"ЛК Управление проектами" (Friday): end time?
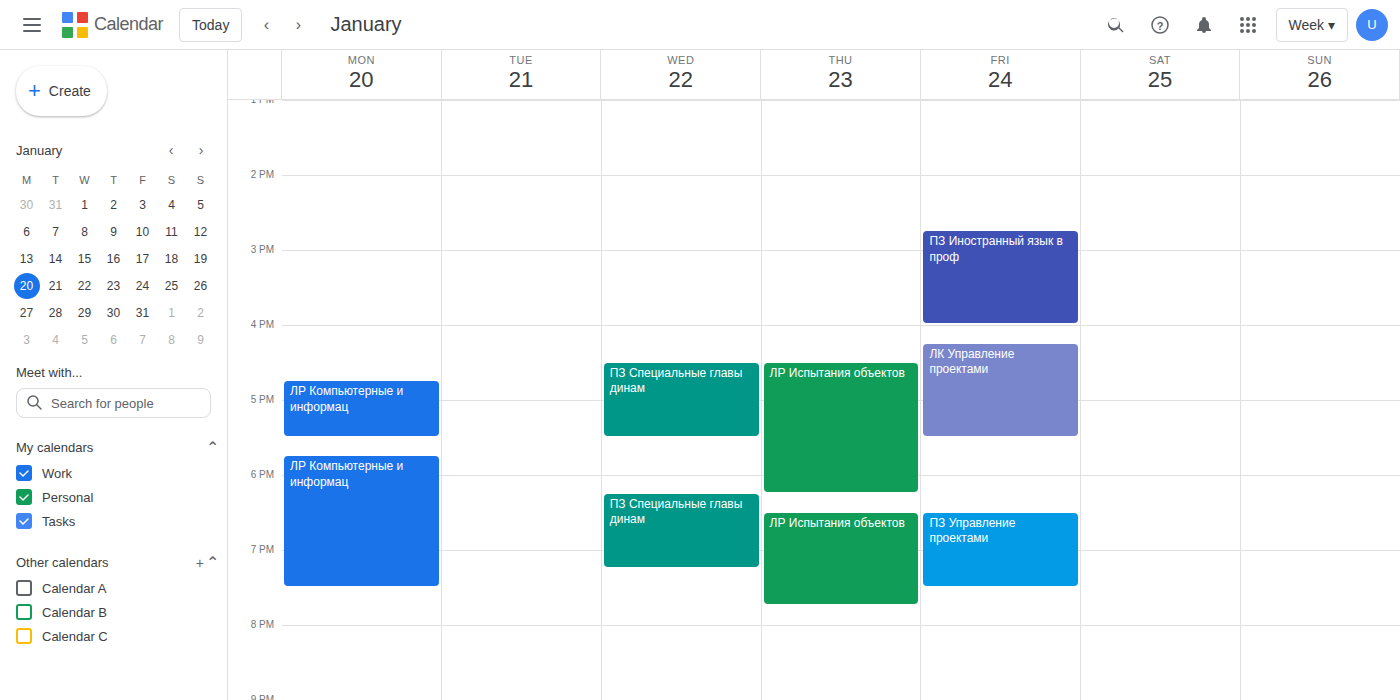
5:30 PM